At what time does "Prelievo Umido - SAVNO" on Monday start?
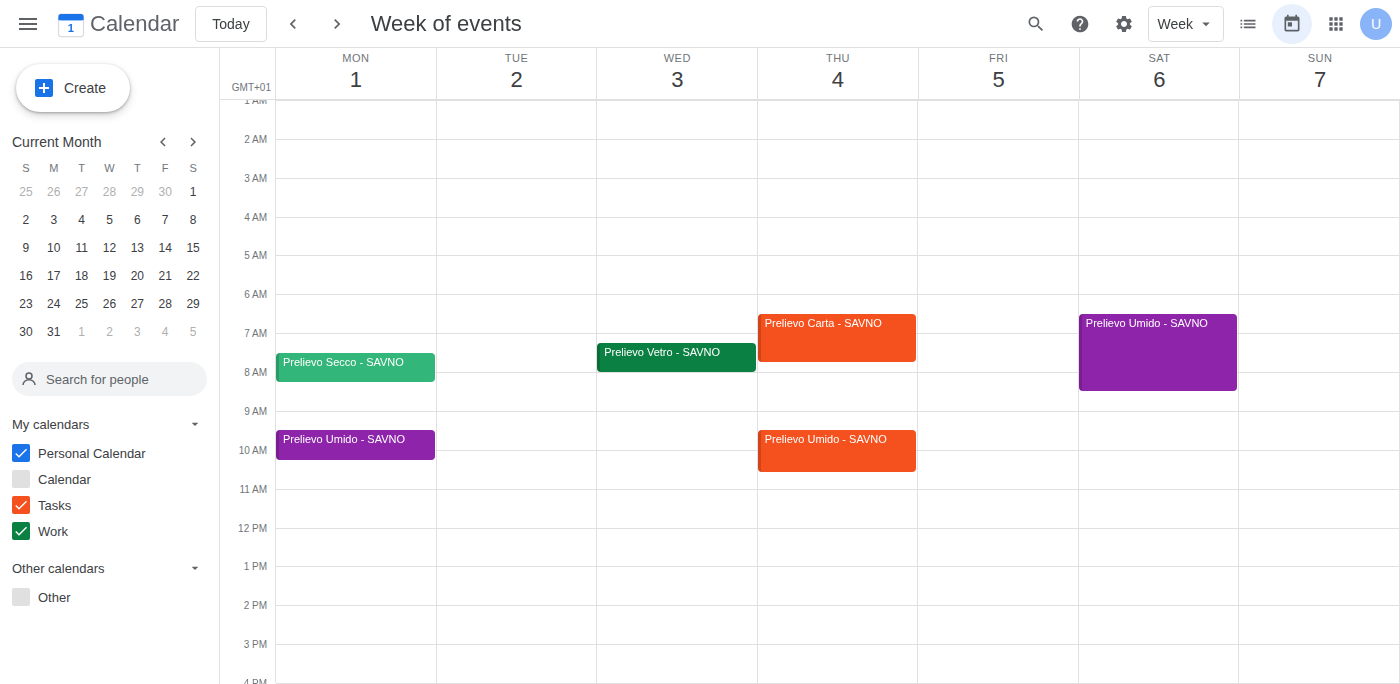
9:30 AM